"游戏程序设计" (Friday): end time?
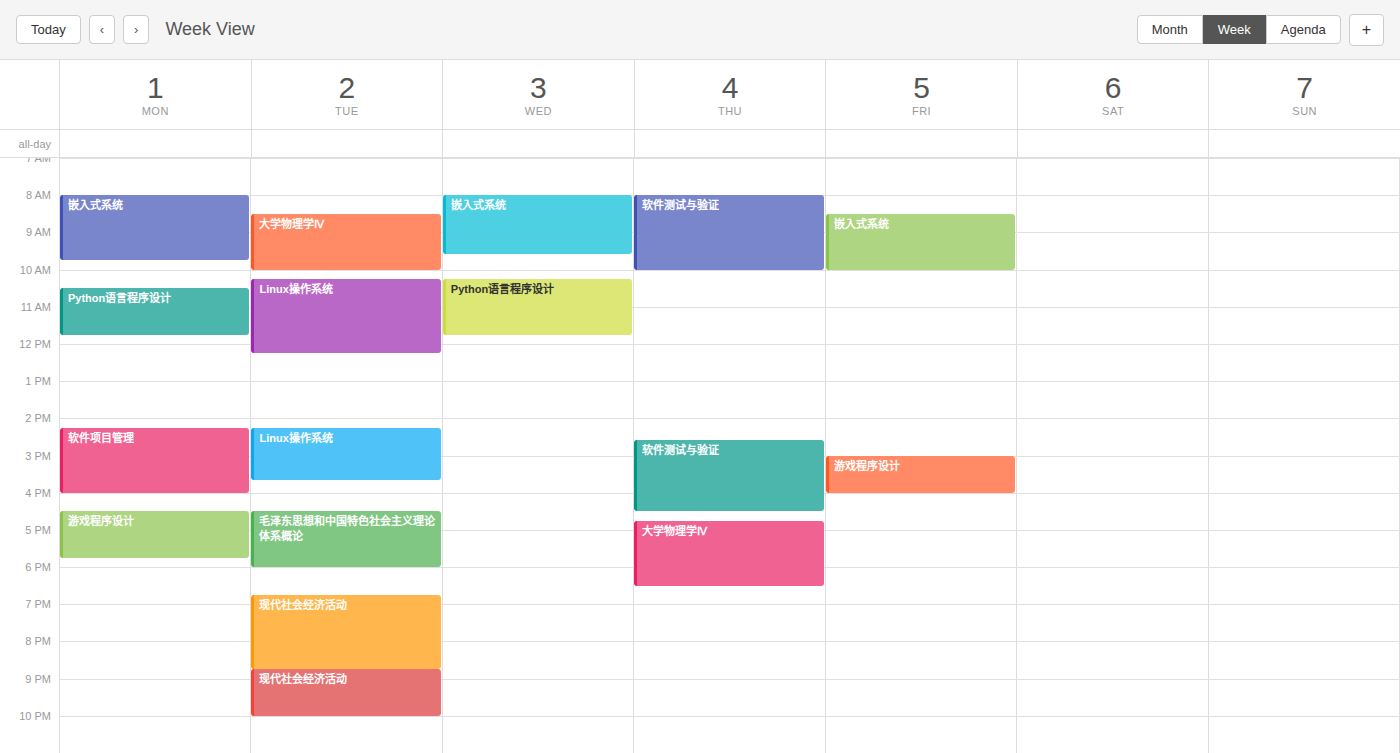
4:00 PM